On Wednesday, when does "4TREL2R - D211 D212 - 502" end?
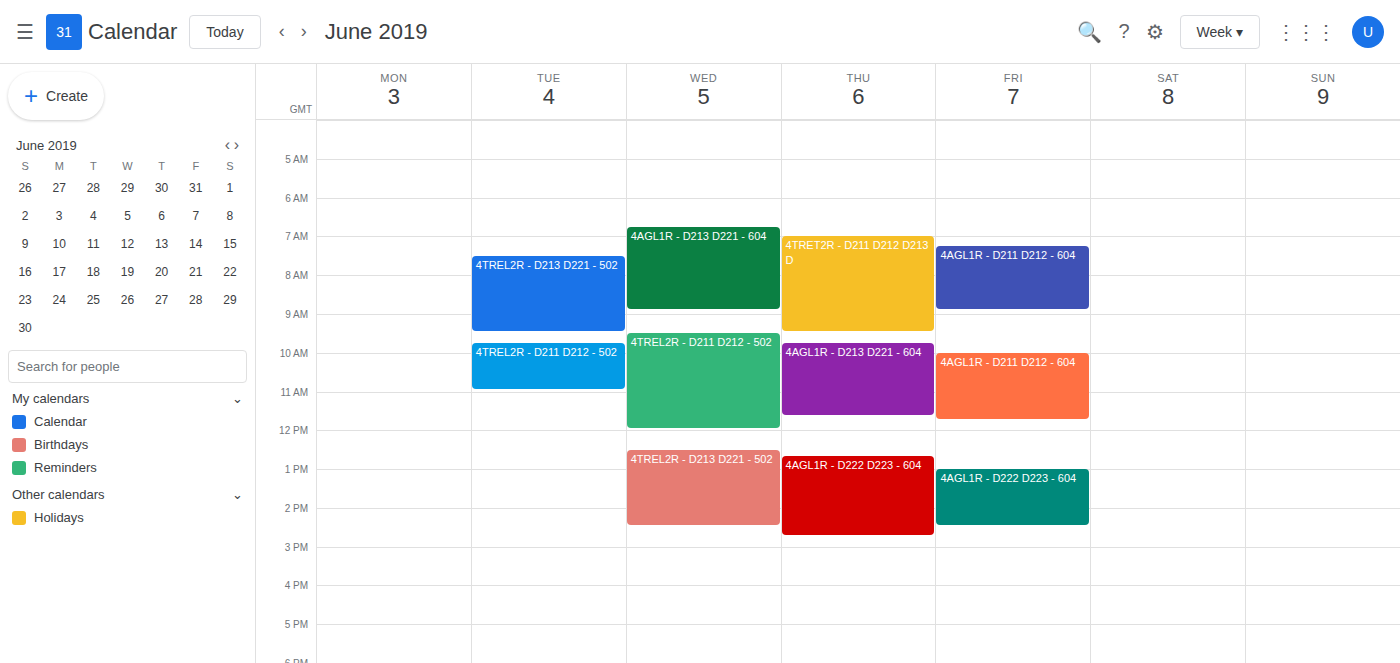
12:00 PM